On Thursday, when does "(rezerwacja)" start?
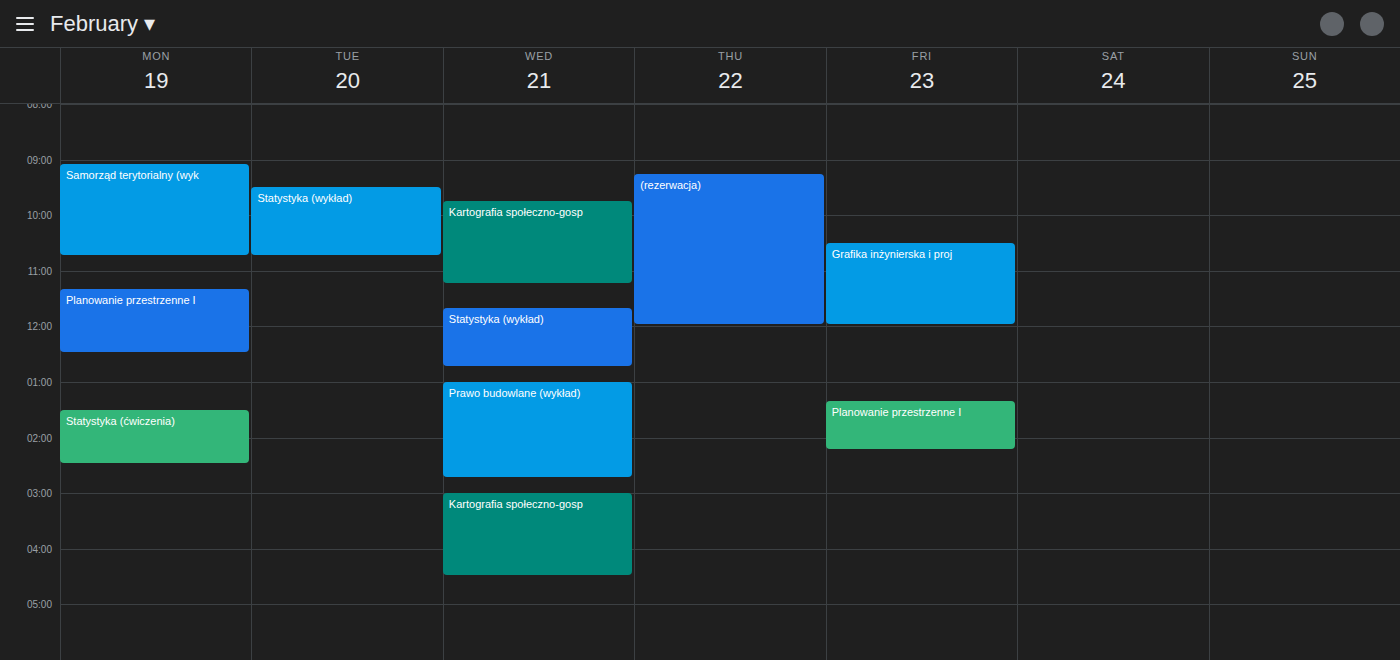
09:15